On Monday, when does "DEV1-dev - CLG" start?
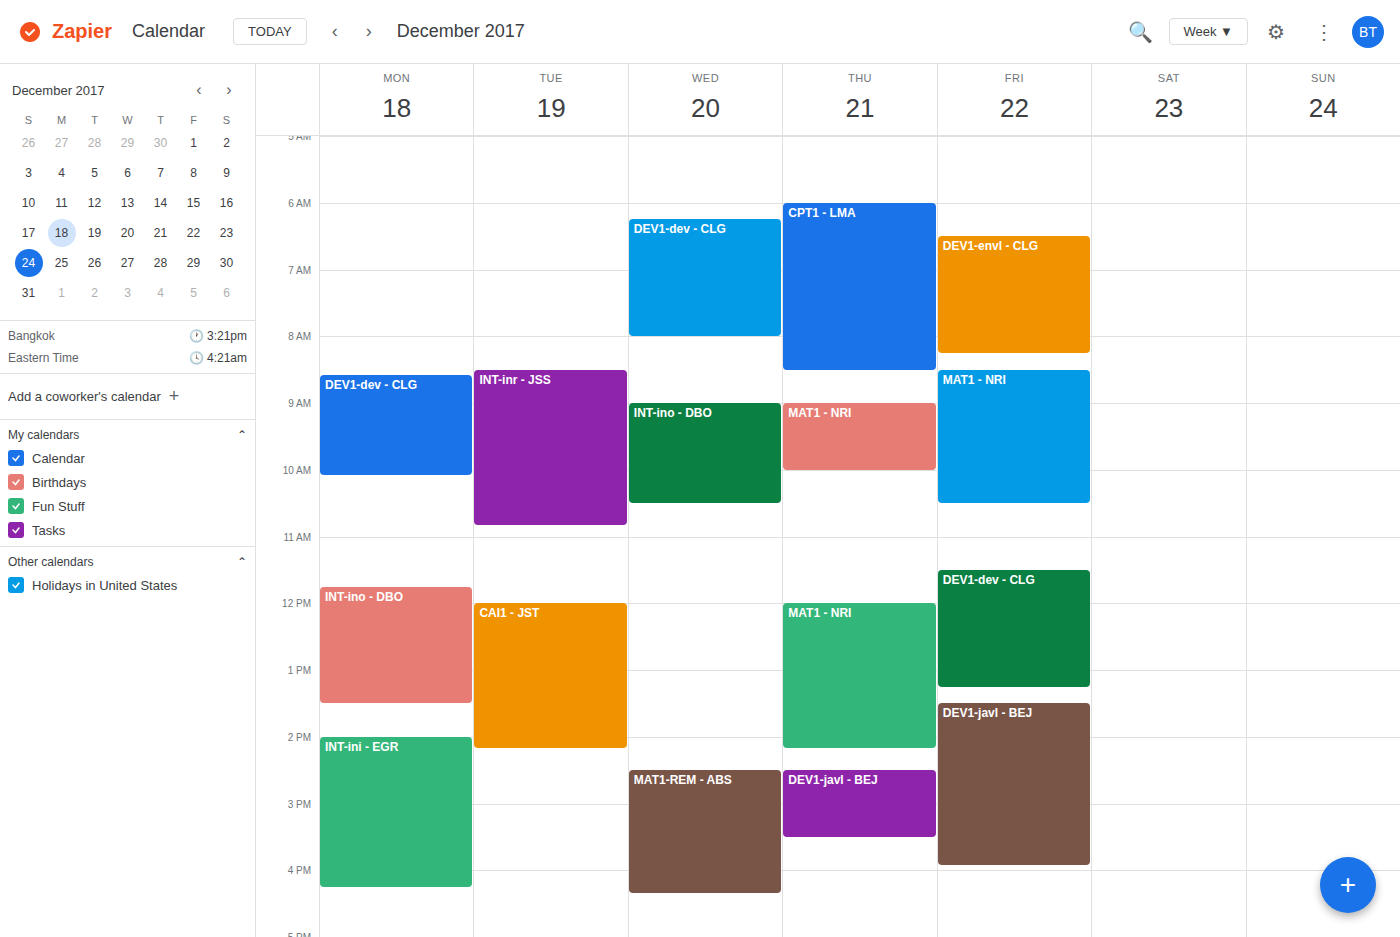
8:35 AM